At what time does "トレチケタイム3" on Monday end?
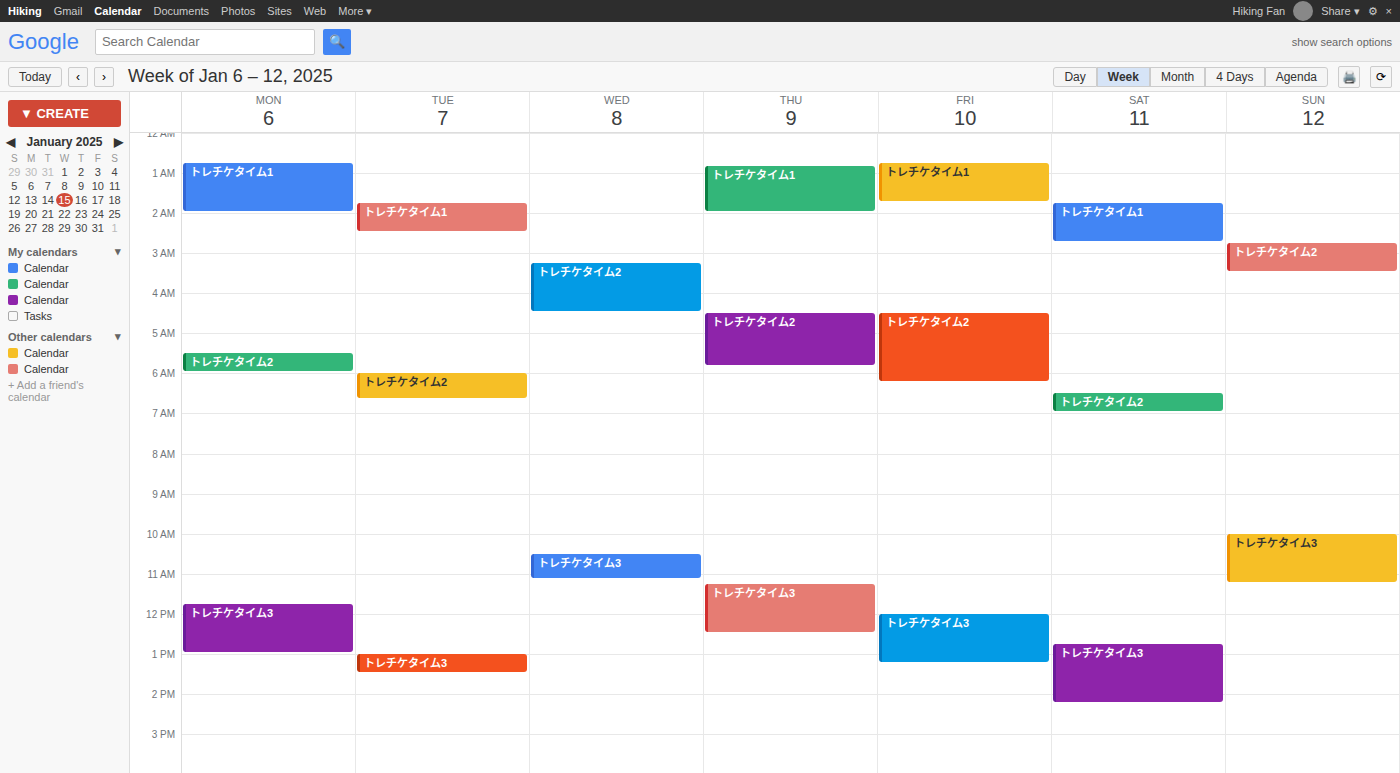
1:00 PM